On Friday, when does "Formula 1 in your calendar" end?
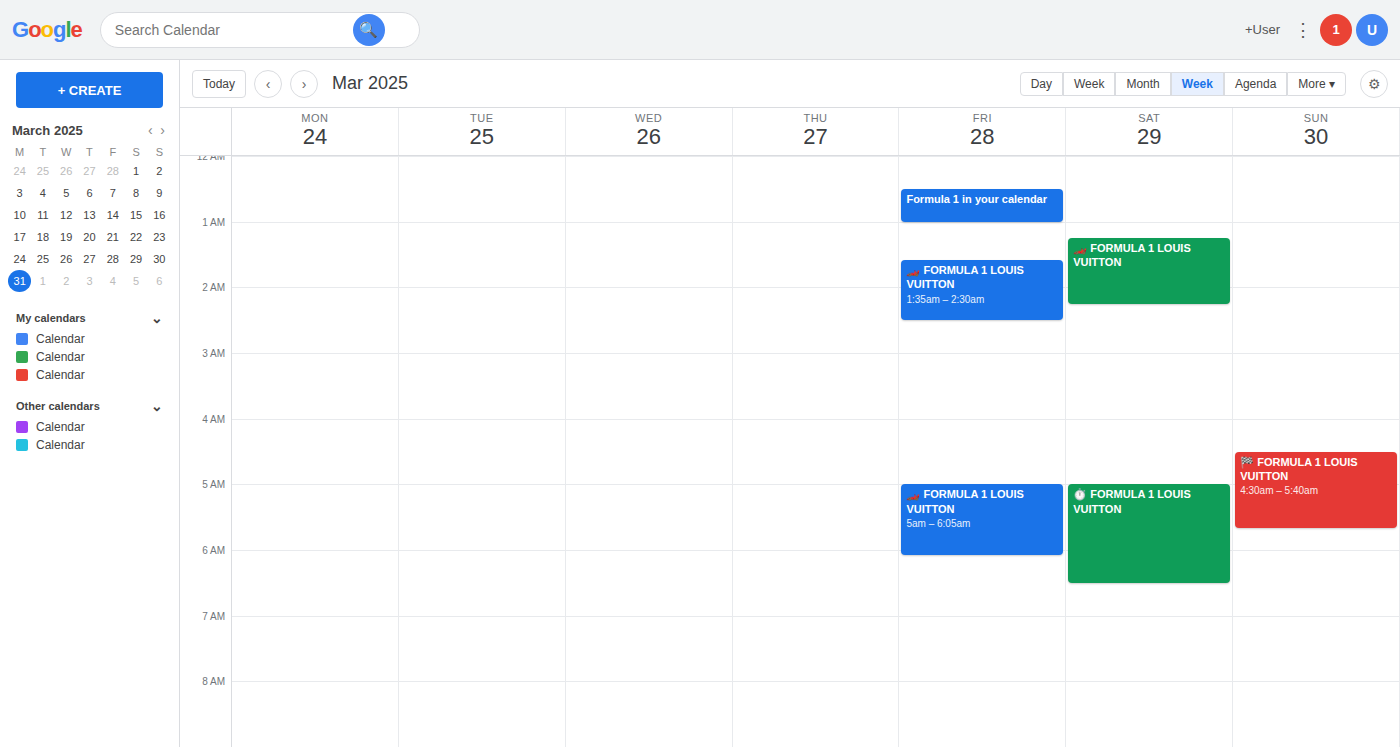
1:00 AM